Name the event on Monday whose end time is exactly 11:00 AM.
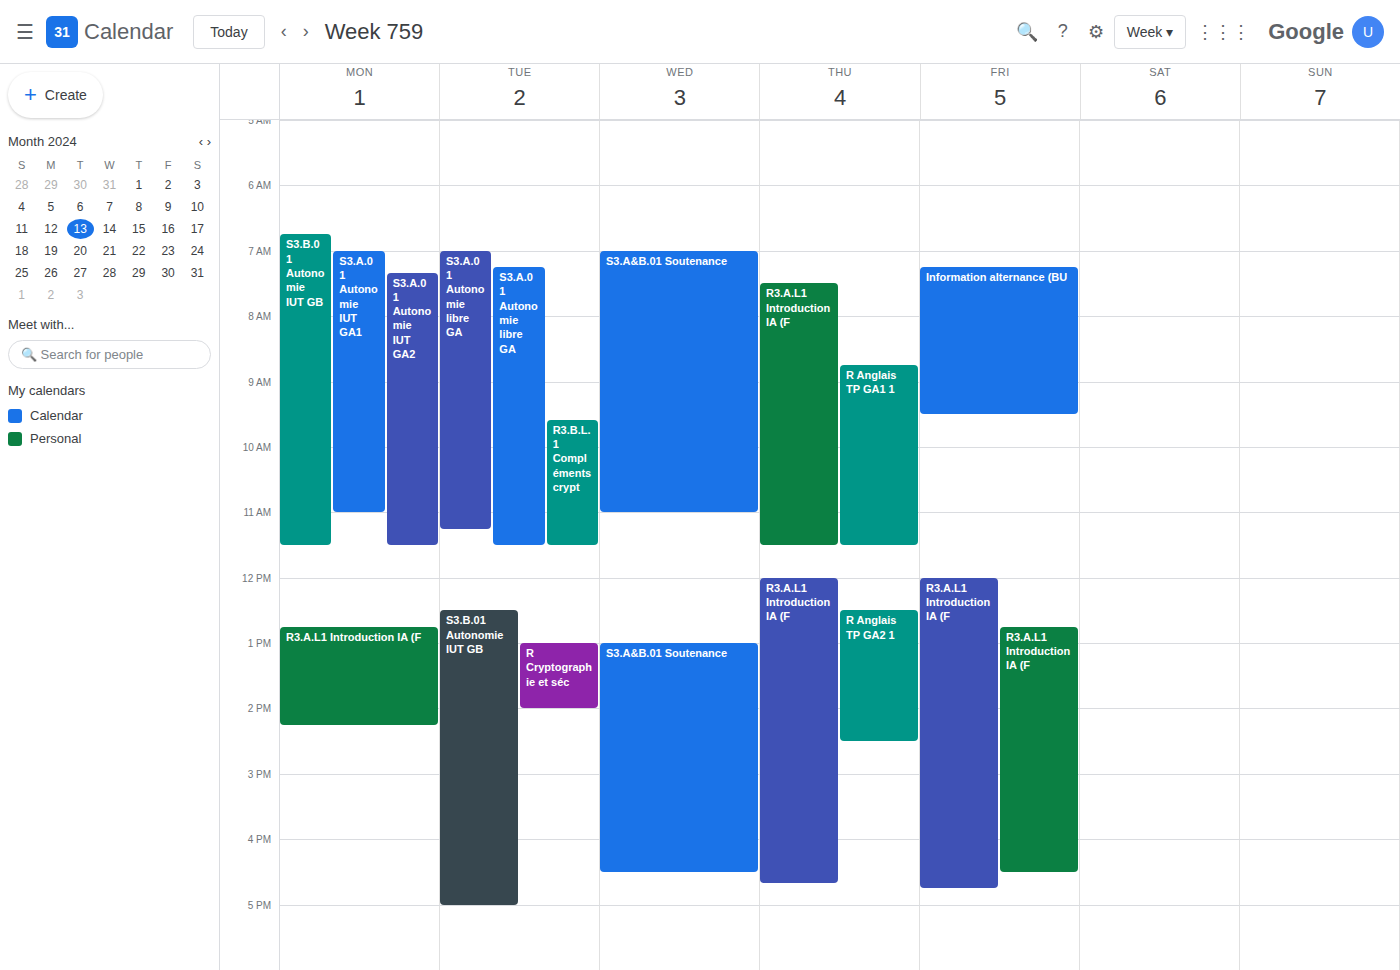
"S3.A.01 Autonomie IUT GA1"